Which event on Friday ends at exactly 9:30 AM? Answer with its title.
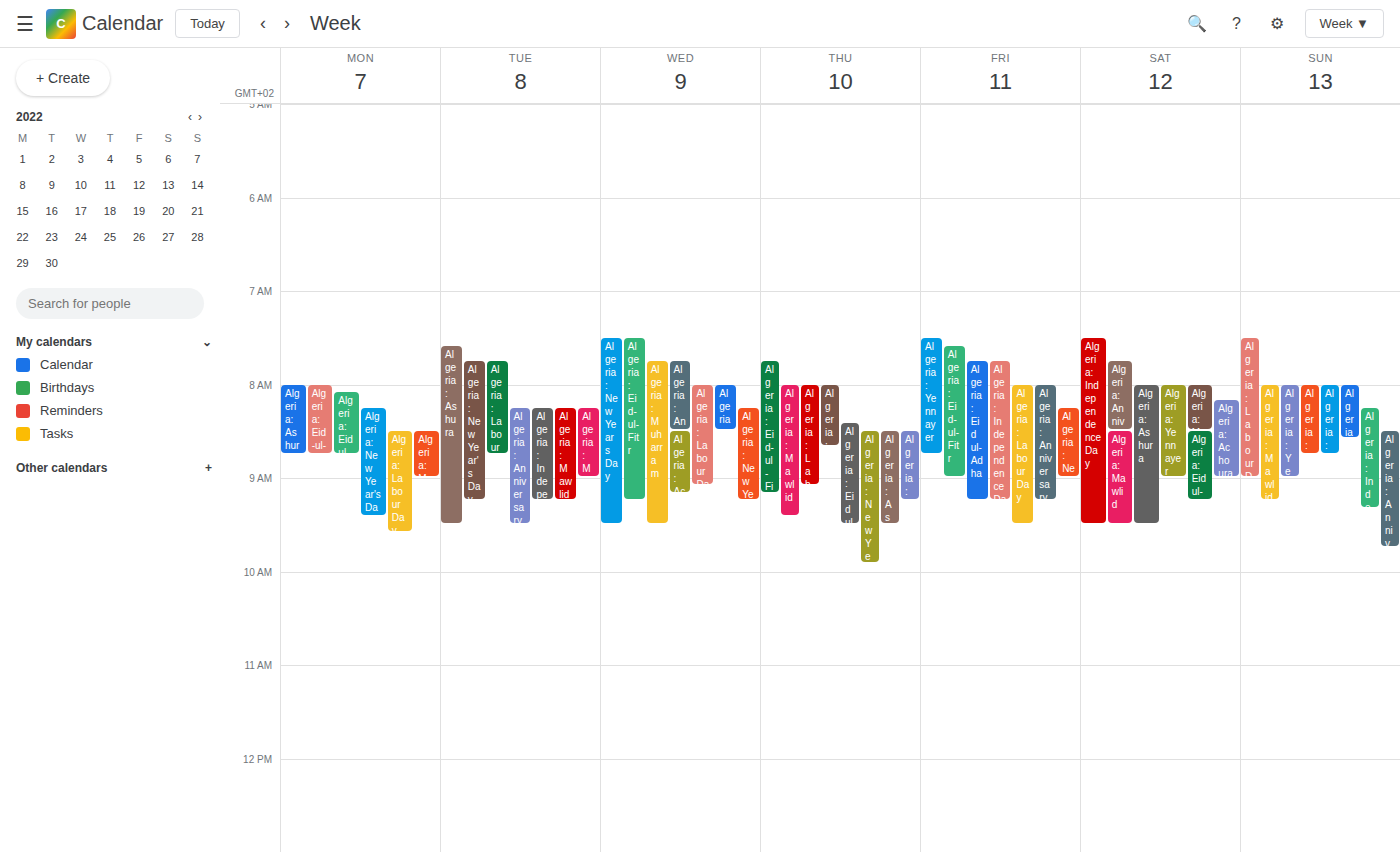
"Algeria: Labour Day"